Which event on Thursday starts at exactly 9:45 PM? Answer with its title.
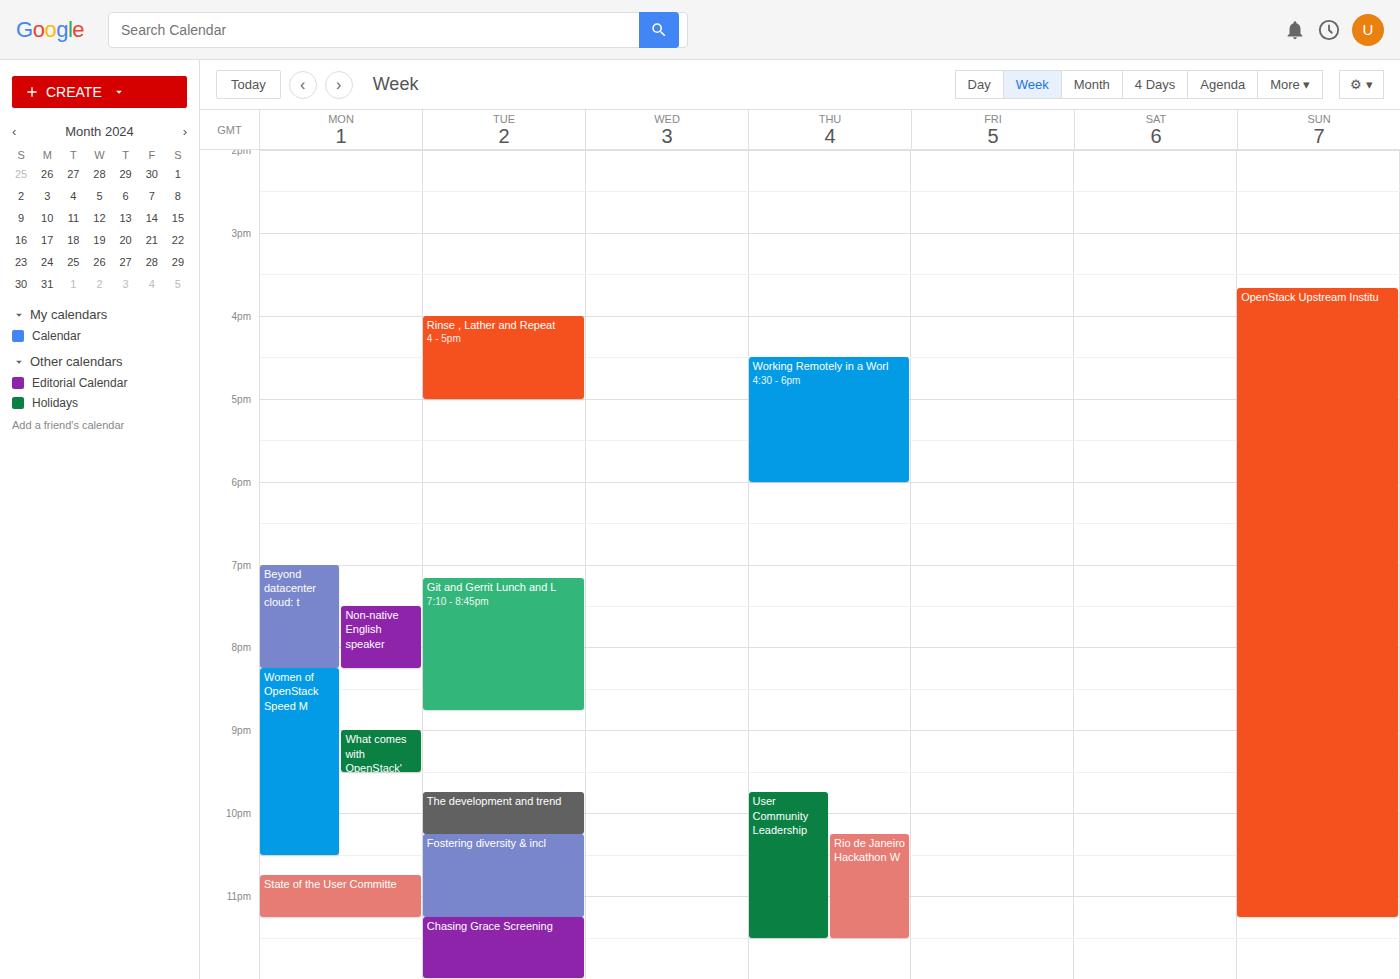
"User Community Leadership"